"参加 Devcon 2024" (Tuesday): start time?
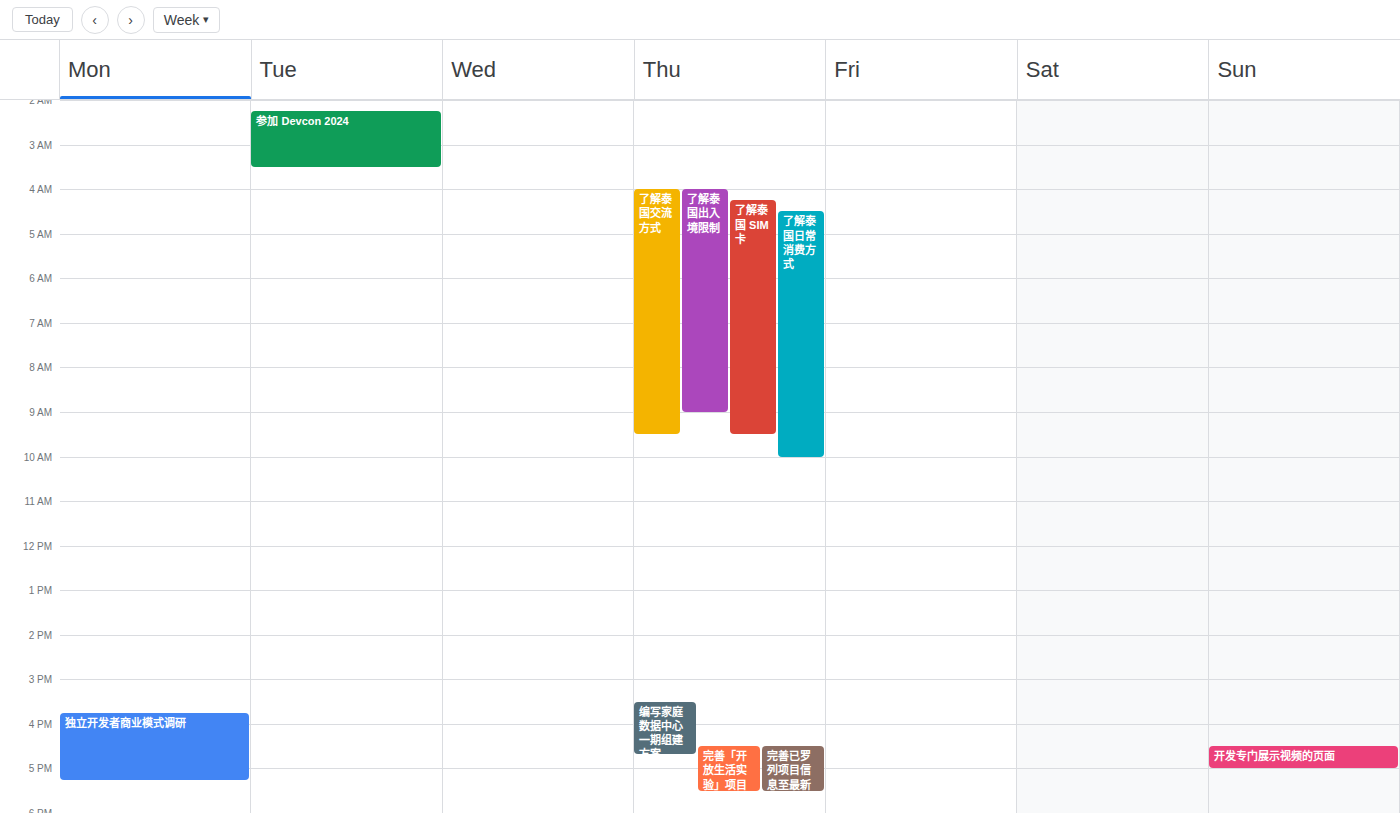
2:15 AM